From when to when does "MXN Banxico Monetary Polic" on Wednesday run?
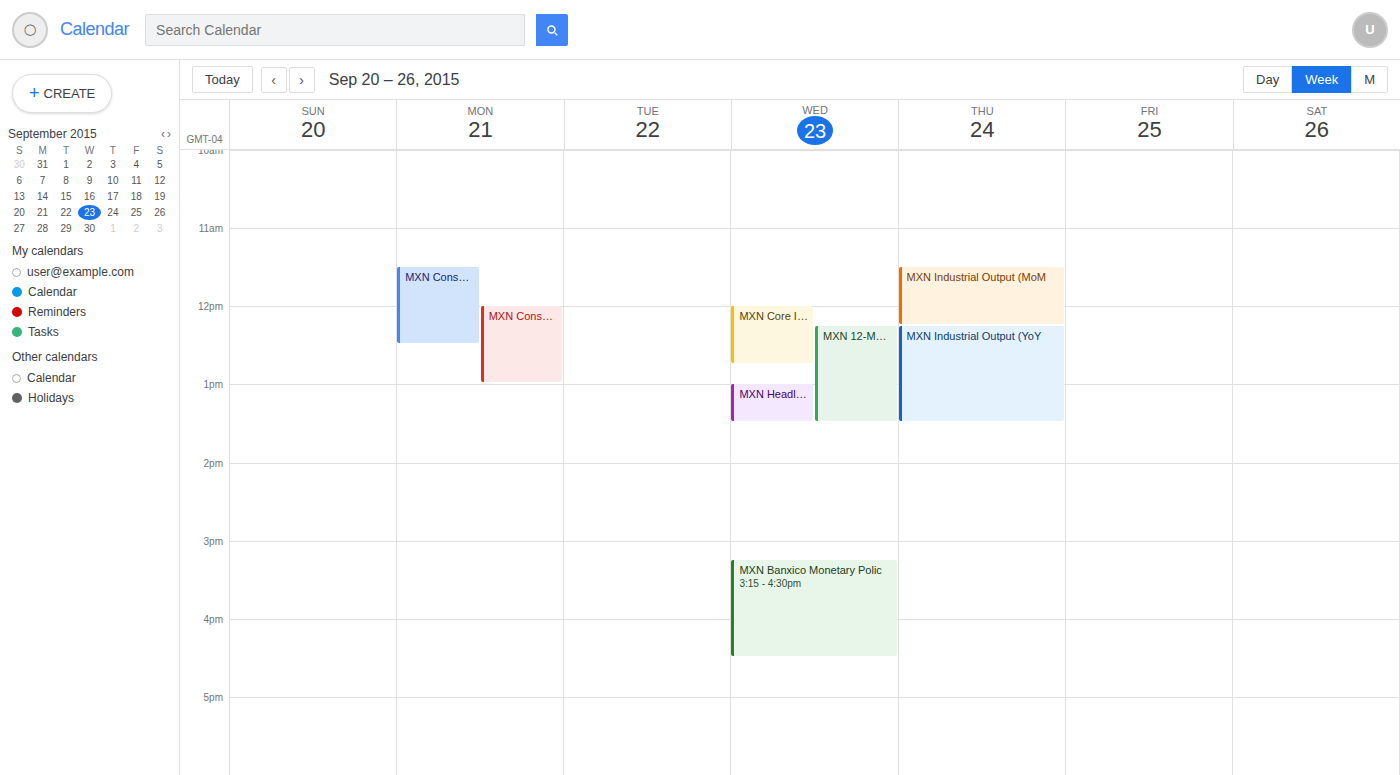
3:15 PM to 4:30 PM